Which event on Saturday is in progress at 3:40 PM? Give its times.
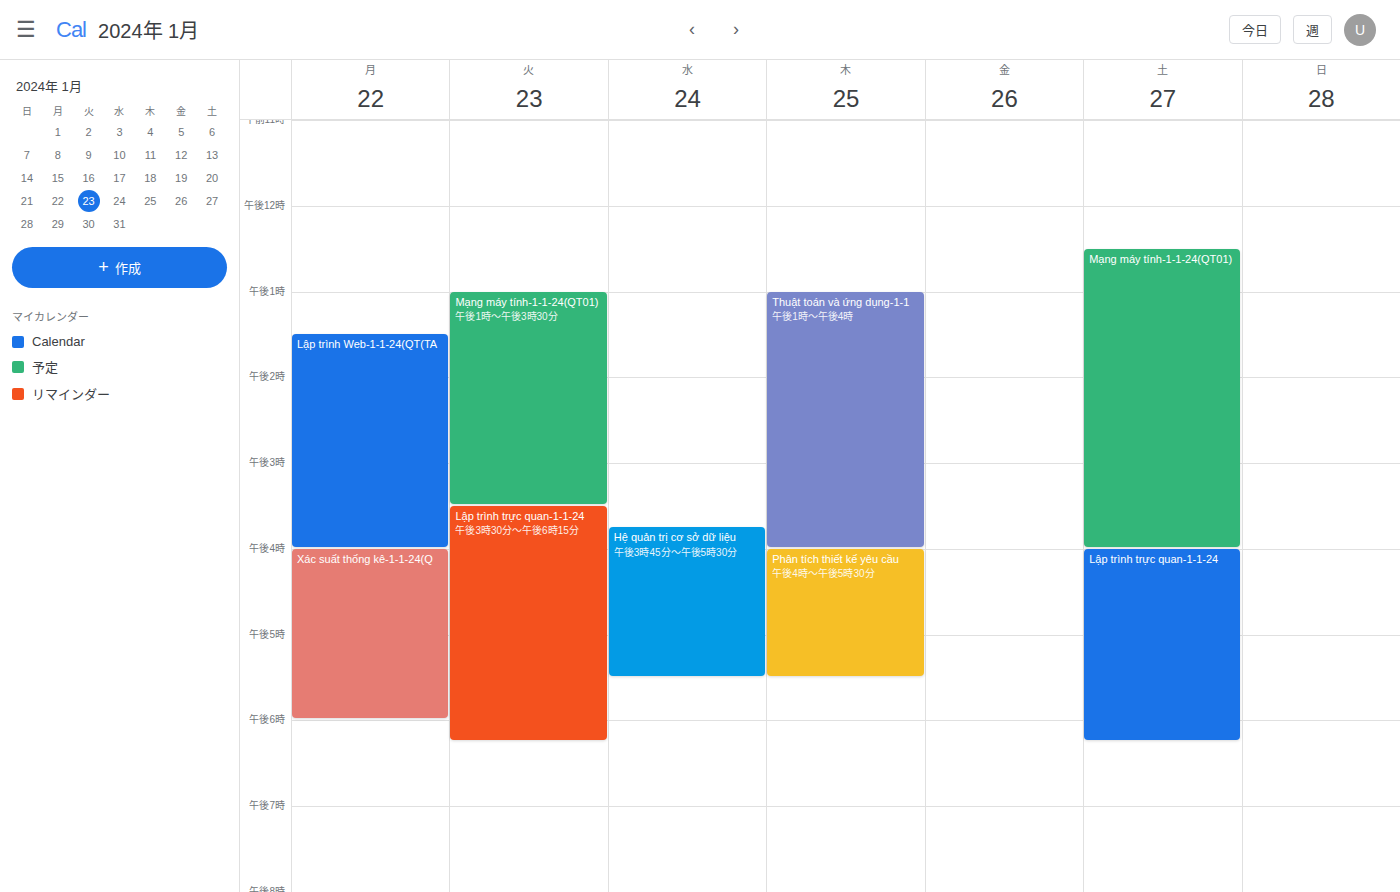
"Mạng máy tính-1-1-24(QT01)", 12:30 PM to 4:00 PM